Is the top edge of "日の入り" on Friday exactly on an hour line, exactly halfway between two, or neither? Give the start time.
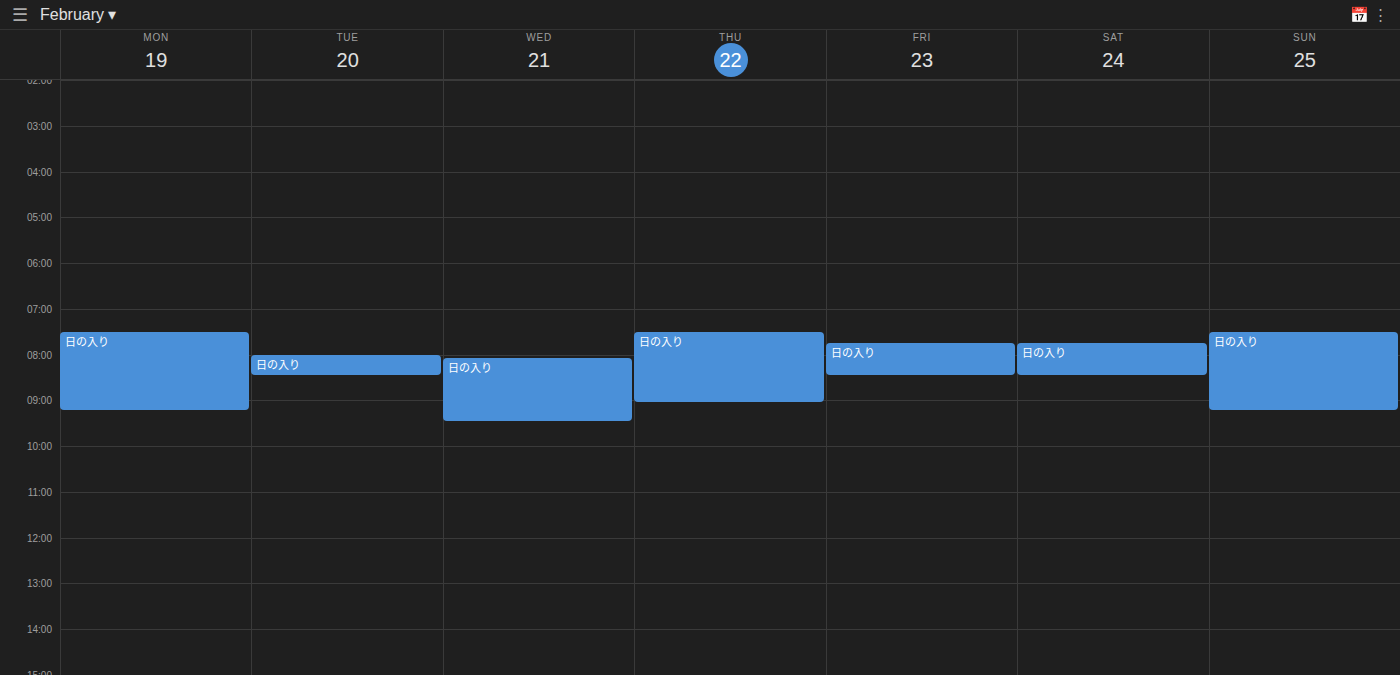
7:45 AM -- neither: three quarters of the way from the 7 AM line to the 8 AM line.